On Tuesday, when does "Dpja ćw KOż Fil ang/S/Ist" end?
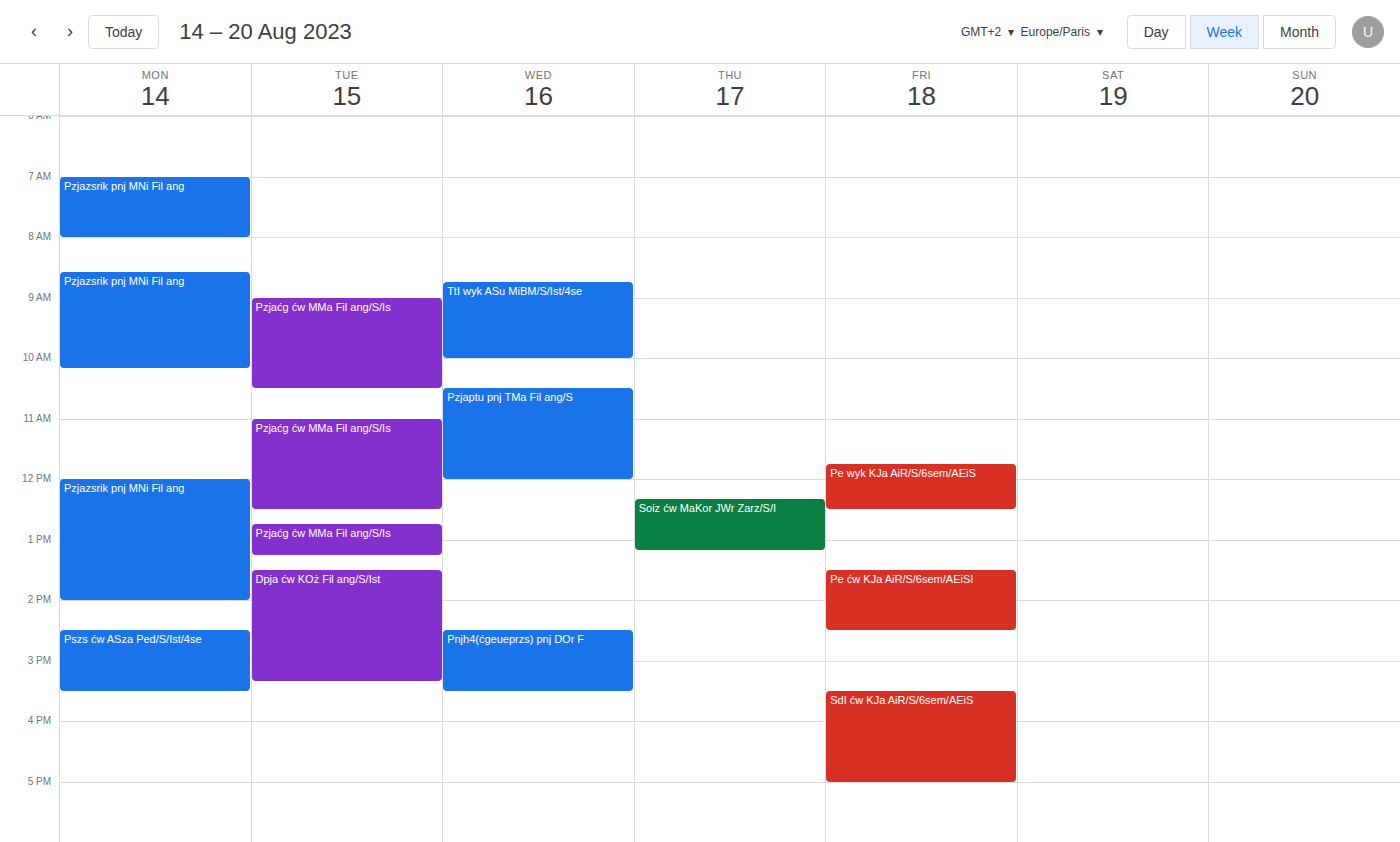
3:20 PM